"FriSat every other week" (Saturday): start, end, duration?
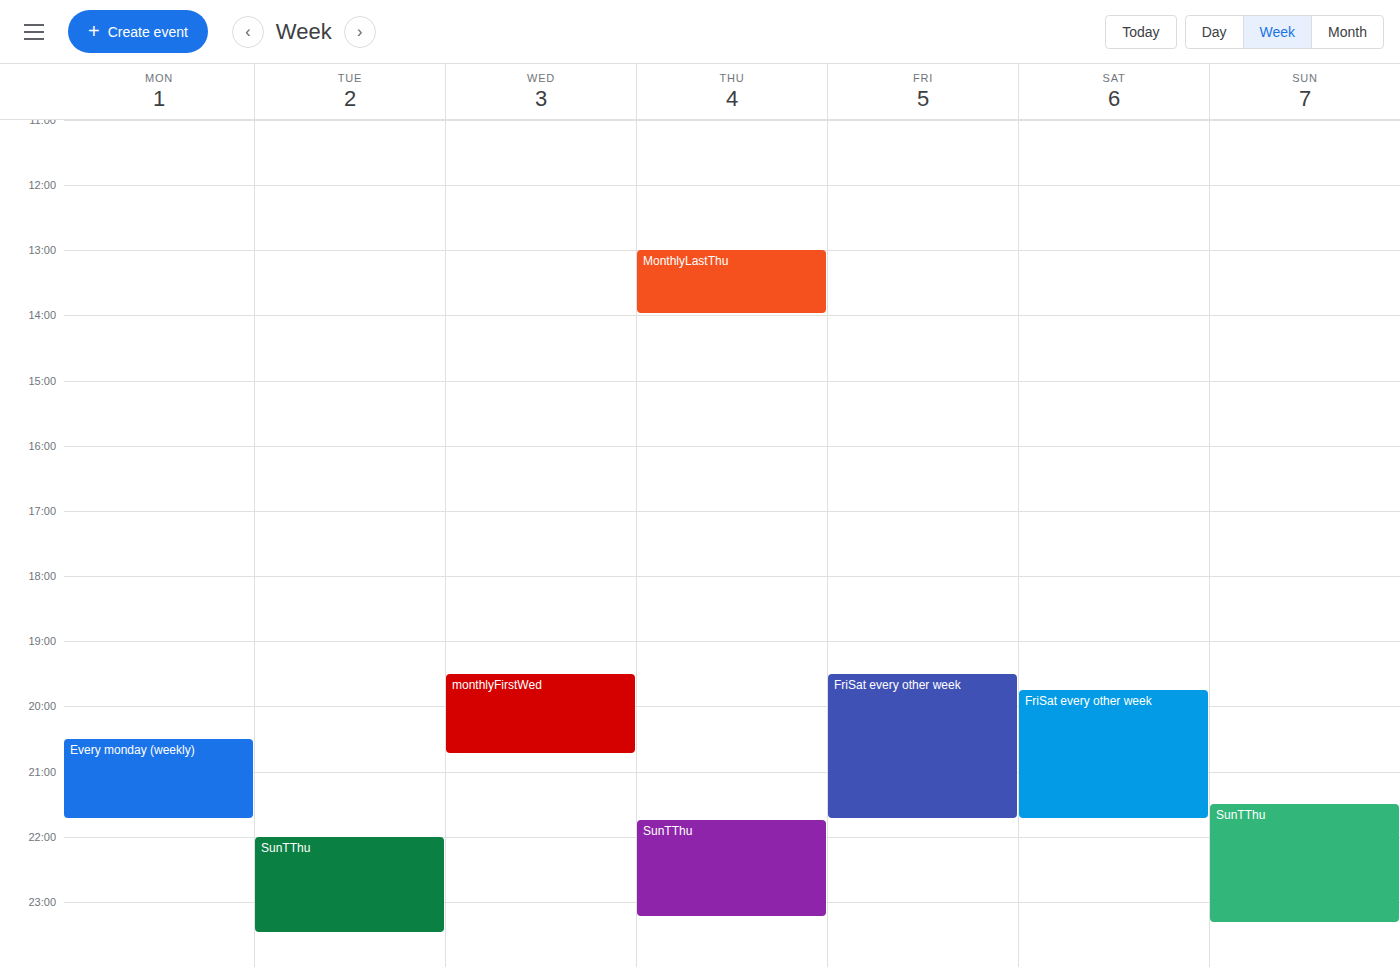
7:45 PM to 9:45 PM, 2 hours